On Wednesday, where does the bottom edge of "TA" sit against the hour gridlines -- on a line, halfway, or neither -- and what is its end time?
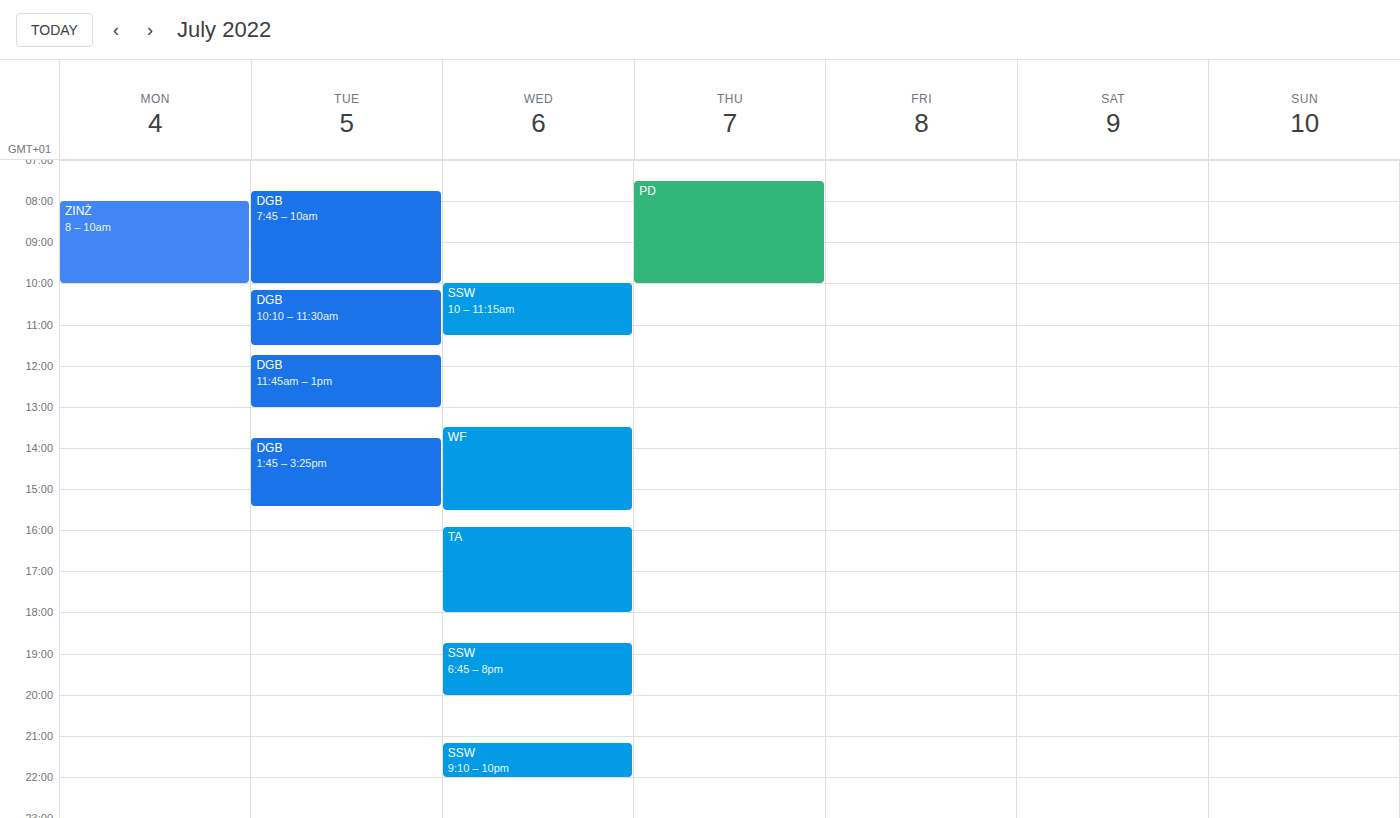
6:00 PM -- exactly on the 6 PM line.